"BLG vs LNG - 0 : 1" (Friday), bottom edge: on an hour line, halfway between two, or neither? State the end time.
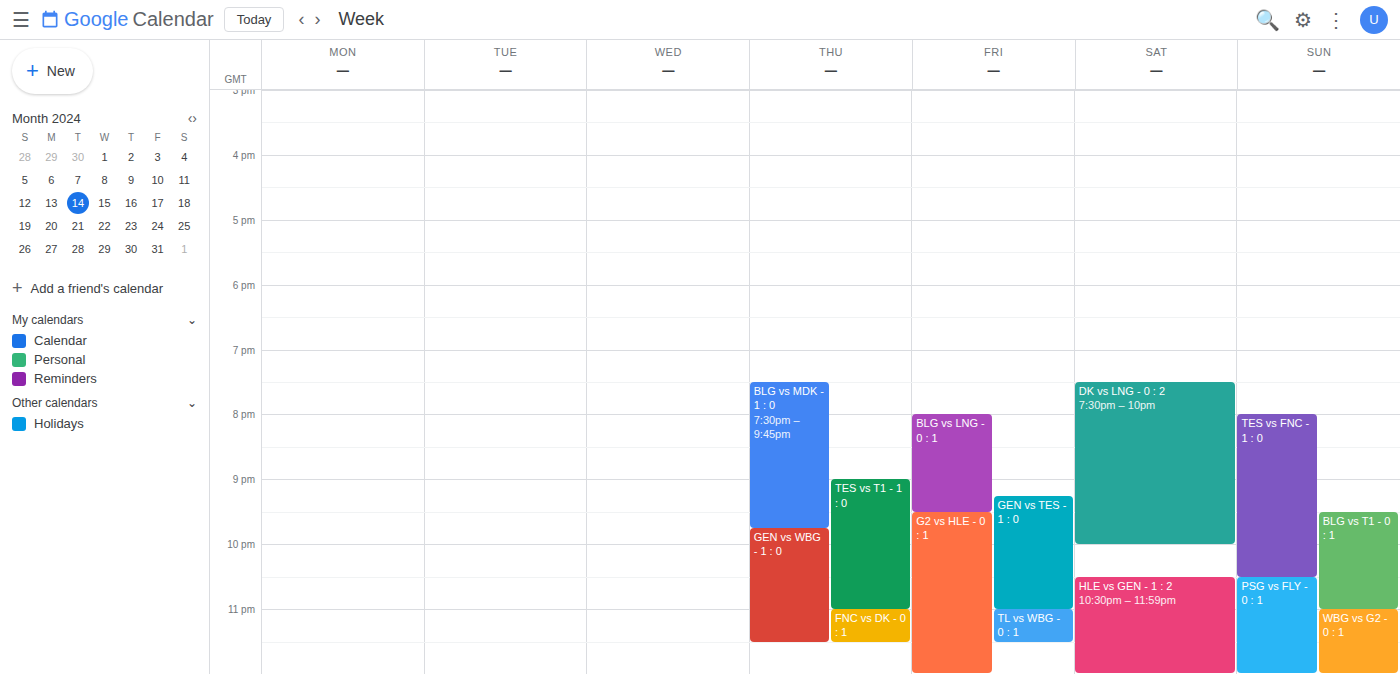
9:30 PM -- halfway between the 9 PM and 10 PM lines.